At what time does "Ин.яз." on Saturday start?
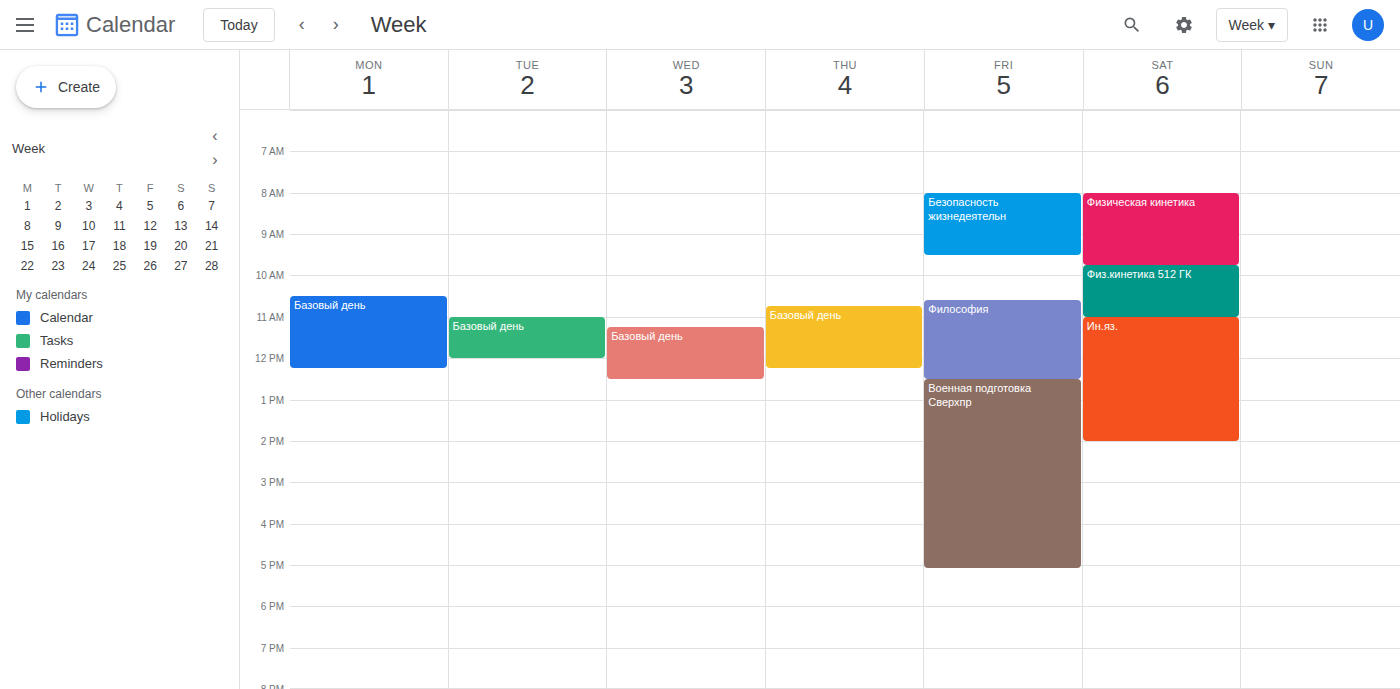
11:00 AM